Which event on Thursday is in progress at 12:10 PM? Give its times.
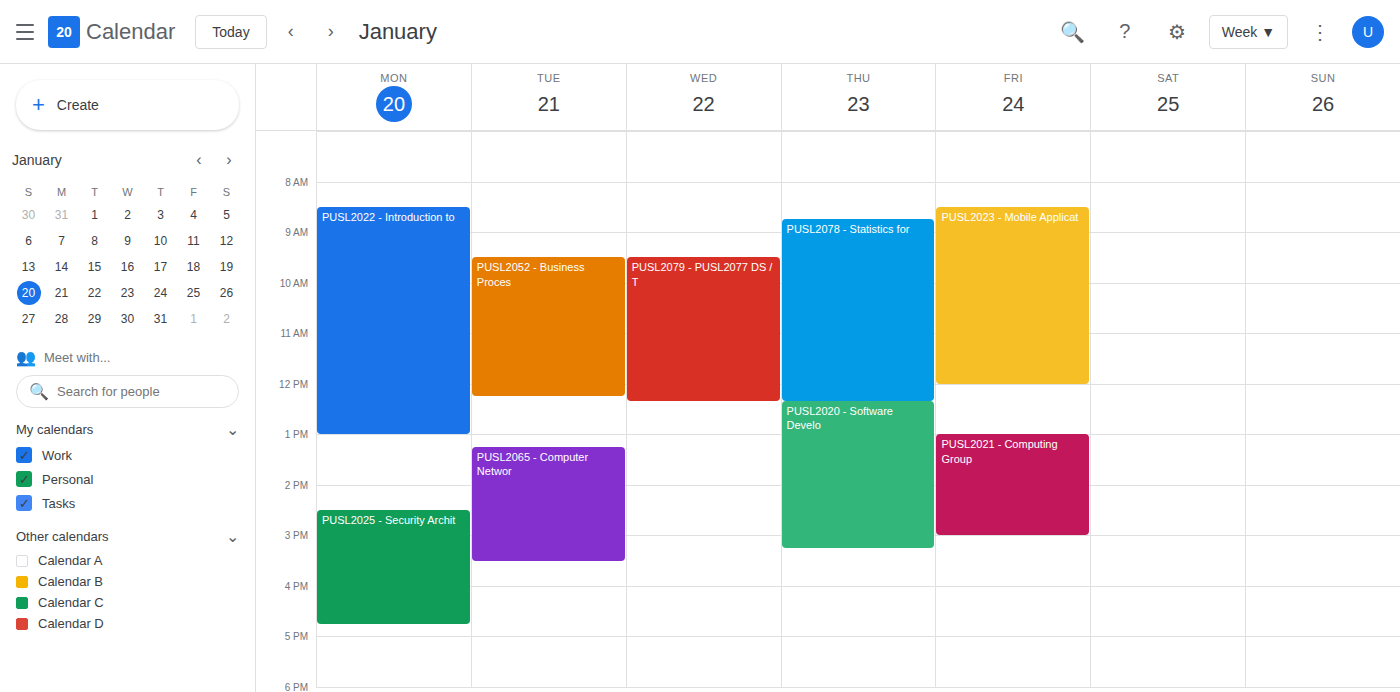
"PUSL2078 - Statistics for", 8:45 AM to 12:20 PM